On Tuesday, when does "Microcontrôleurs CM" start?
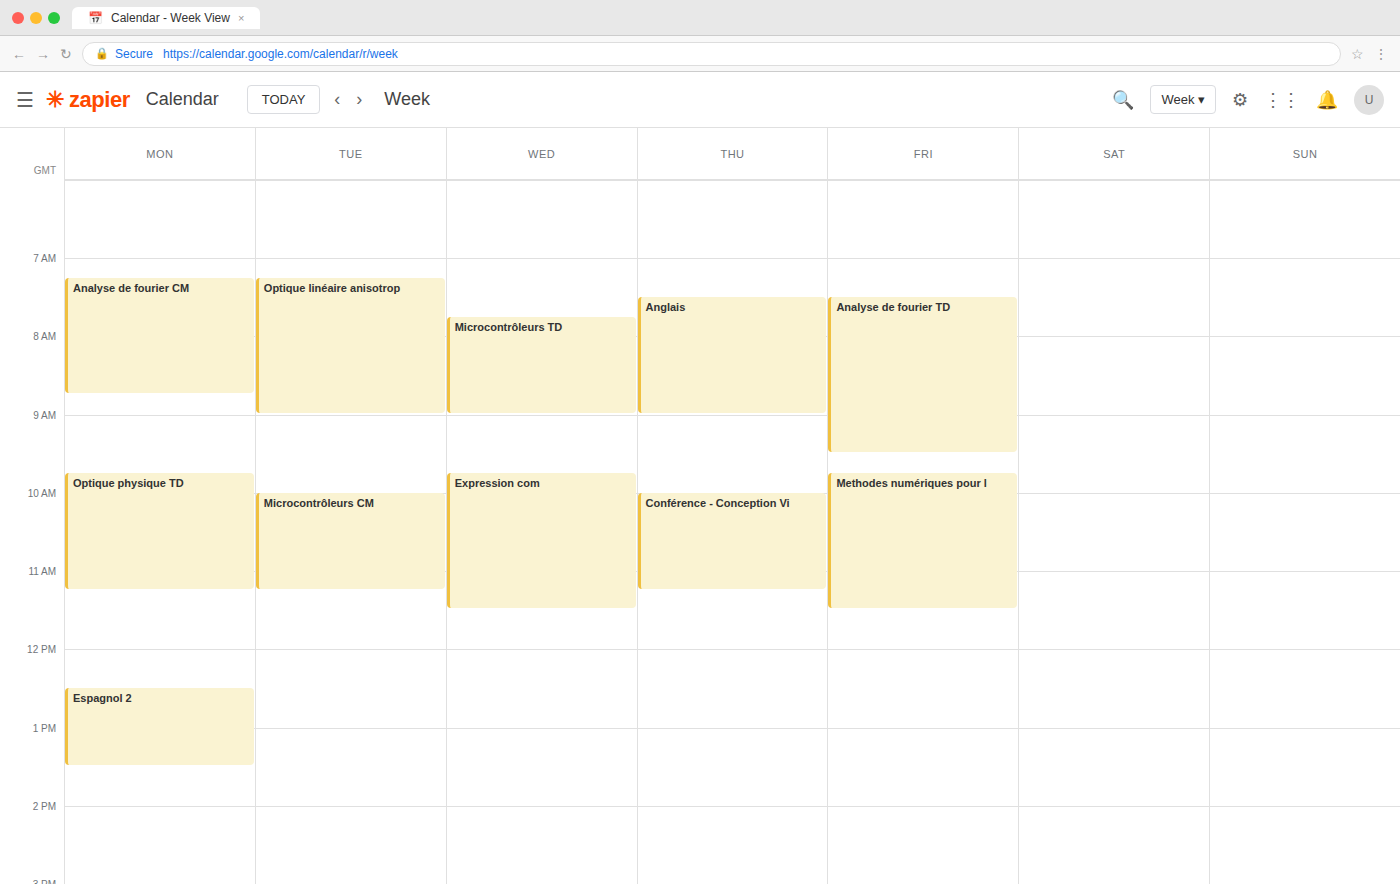
10:00 AM